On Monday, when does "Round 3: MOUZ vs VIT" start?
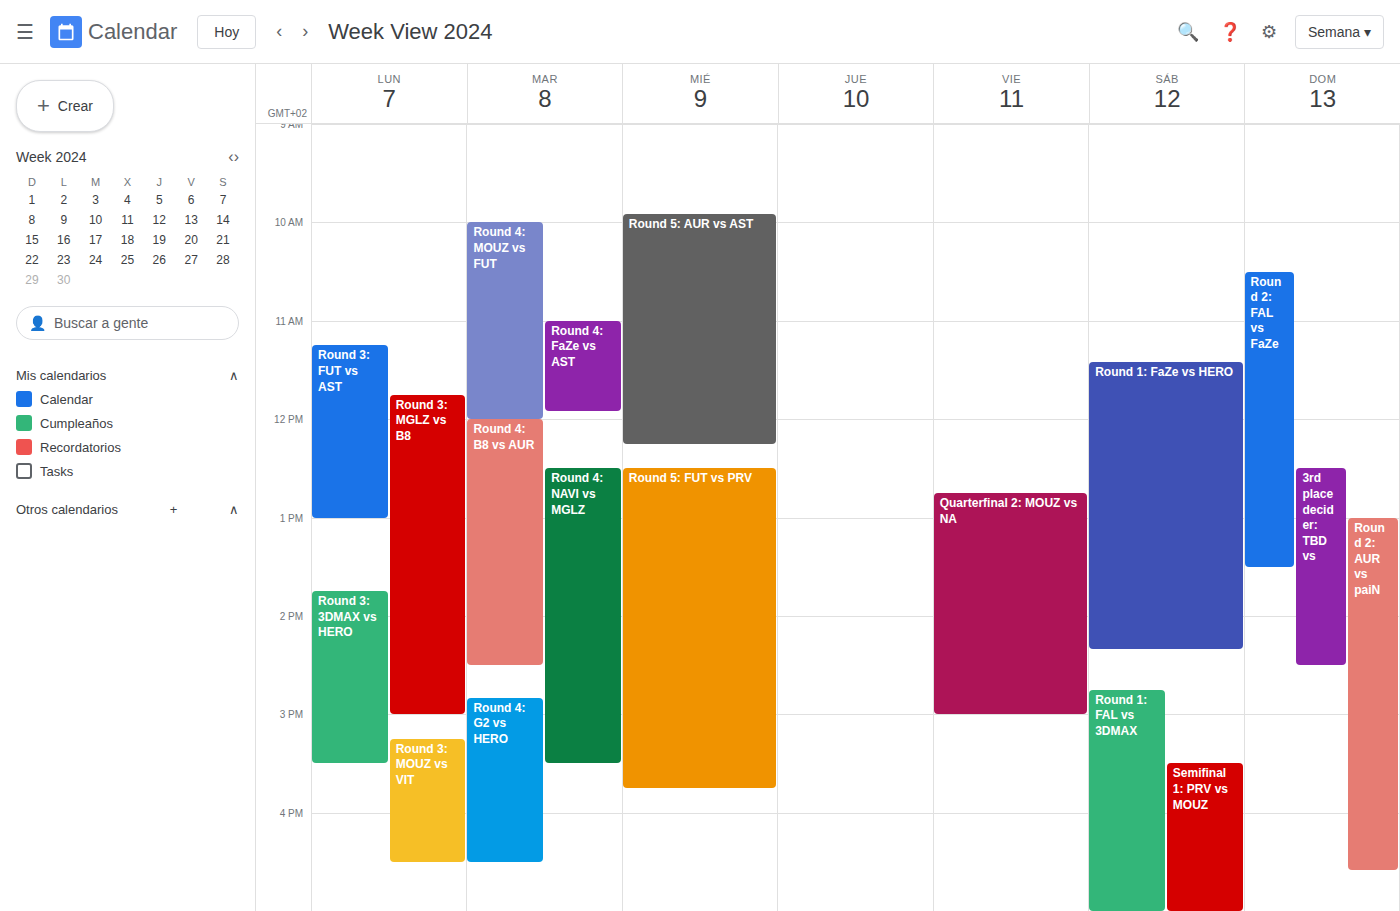
3:15 PM